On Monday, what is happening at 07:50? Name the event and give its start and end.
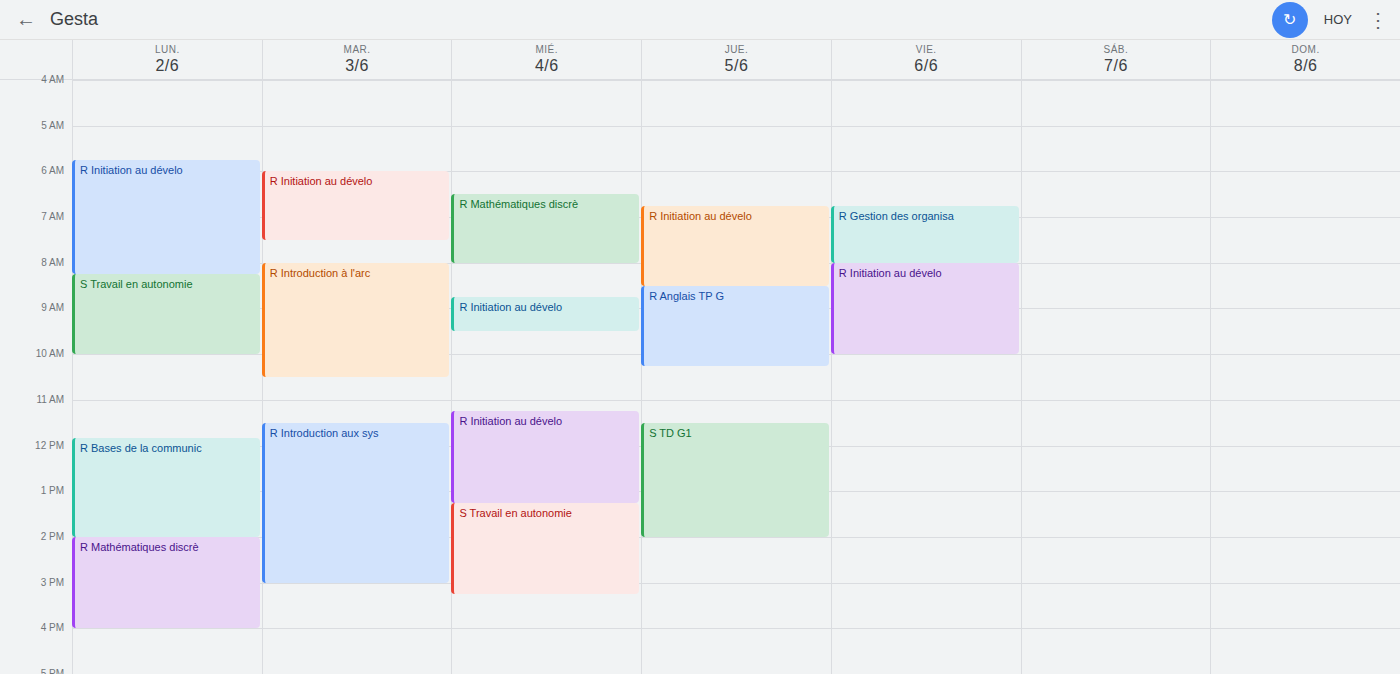
"R Initiation au dévelo", 05:45 to 08:15